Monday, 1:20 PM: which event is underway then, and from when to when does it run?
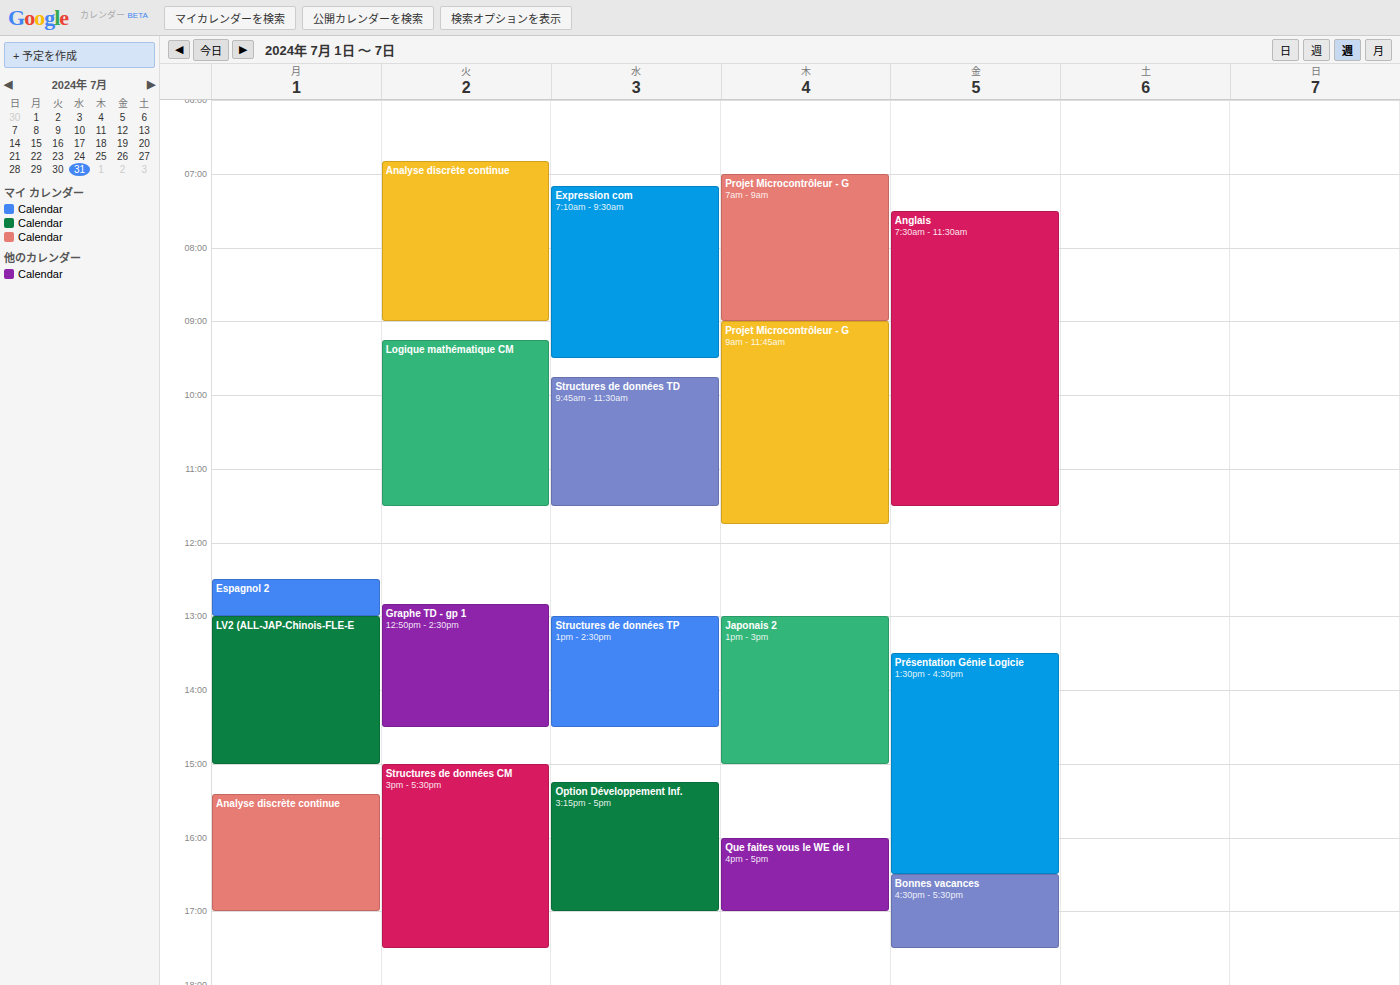
"LV2 (ALL-JAP-Chinois-FLE-E", 1:00 PM to 3:00 PM